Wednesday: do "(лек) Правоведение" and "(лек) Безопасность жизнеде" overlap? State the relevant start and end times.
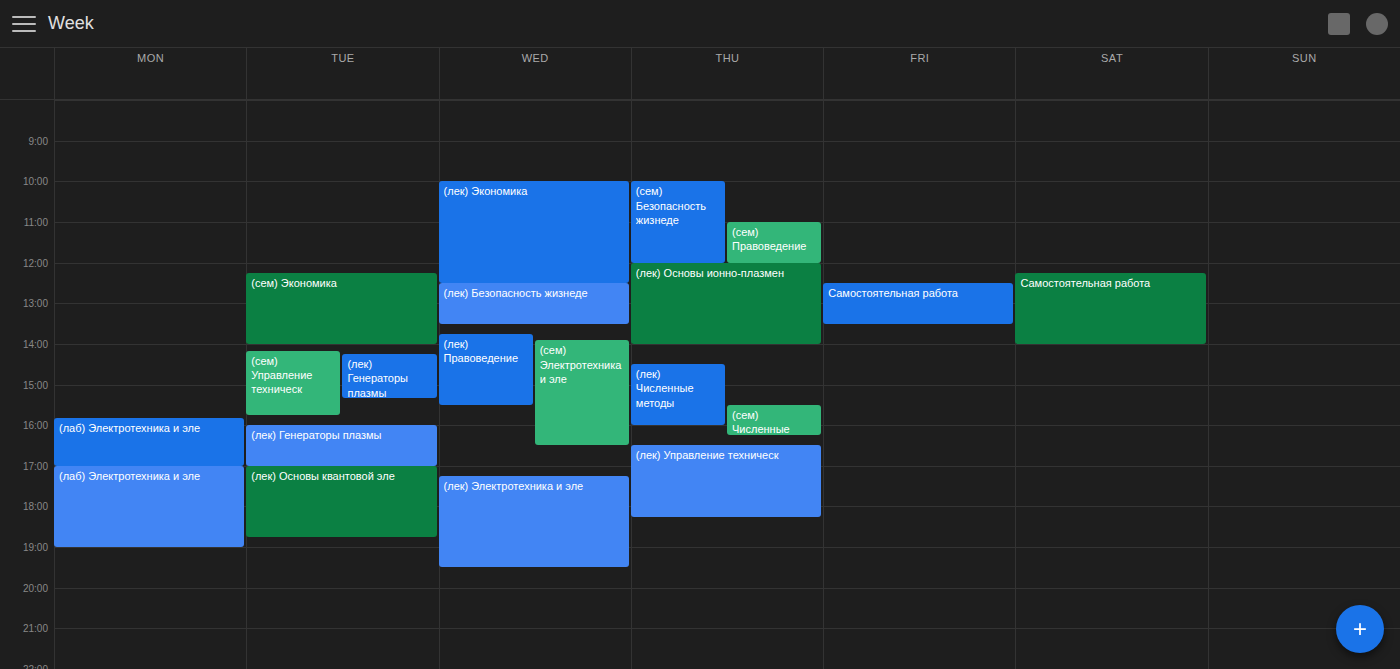
"(лек) Безопасность жизнеде" ends at 1:30 PM and "(лек) Правоведение" starts at 1:45 PM -- no overlap.